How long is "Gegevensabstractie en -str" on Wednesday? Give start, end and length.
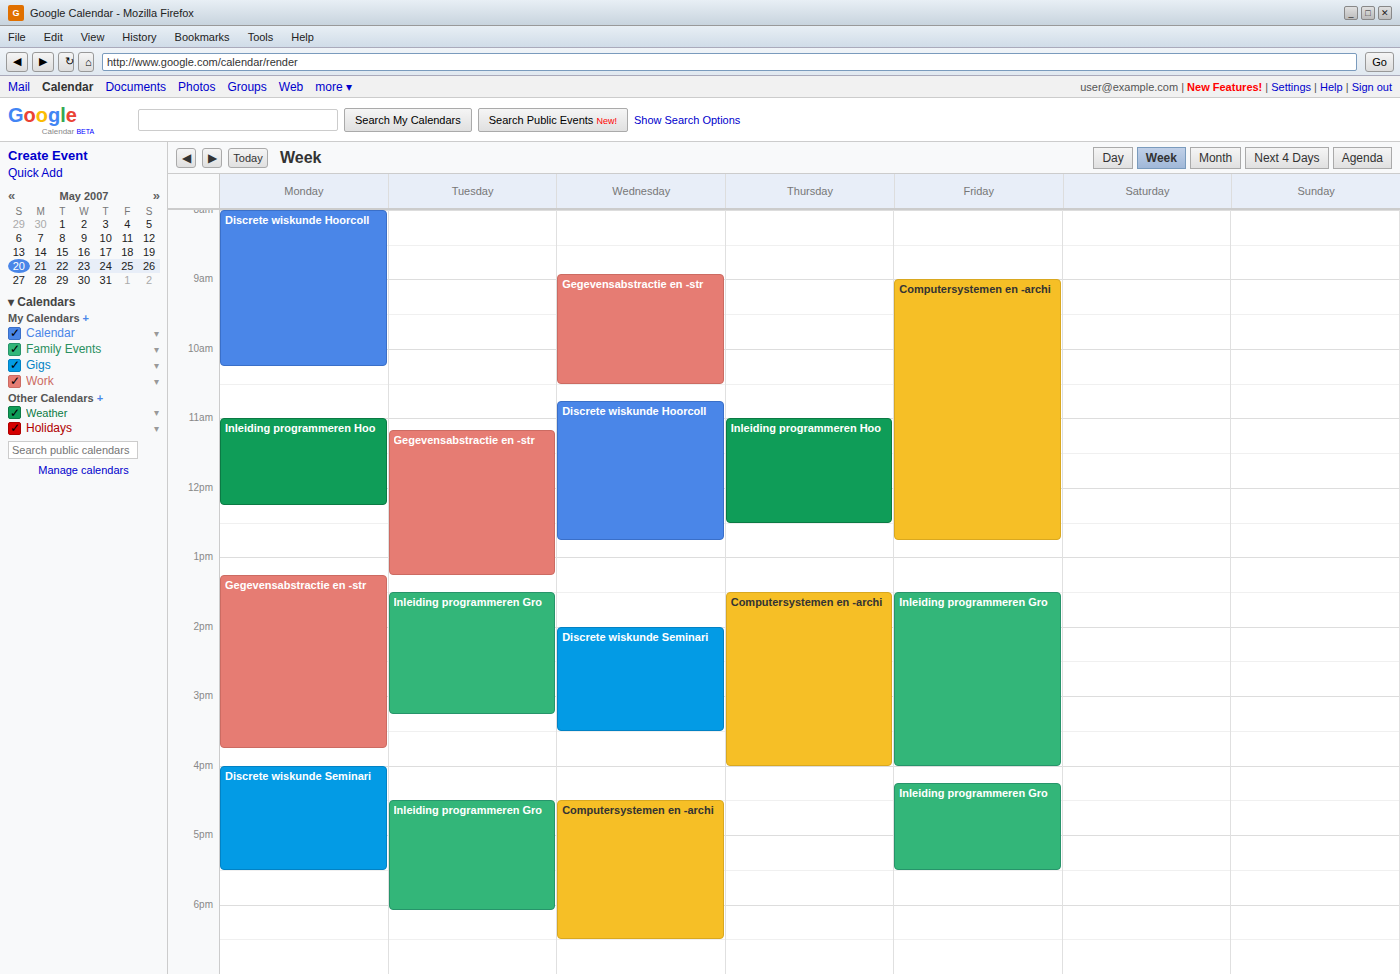
08:55 to 10:30, 1 hour 35 minutes